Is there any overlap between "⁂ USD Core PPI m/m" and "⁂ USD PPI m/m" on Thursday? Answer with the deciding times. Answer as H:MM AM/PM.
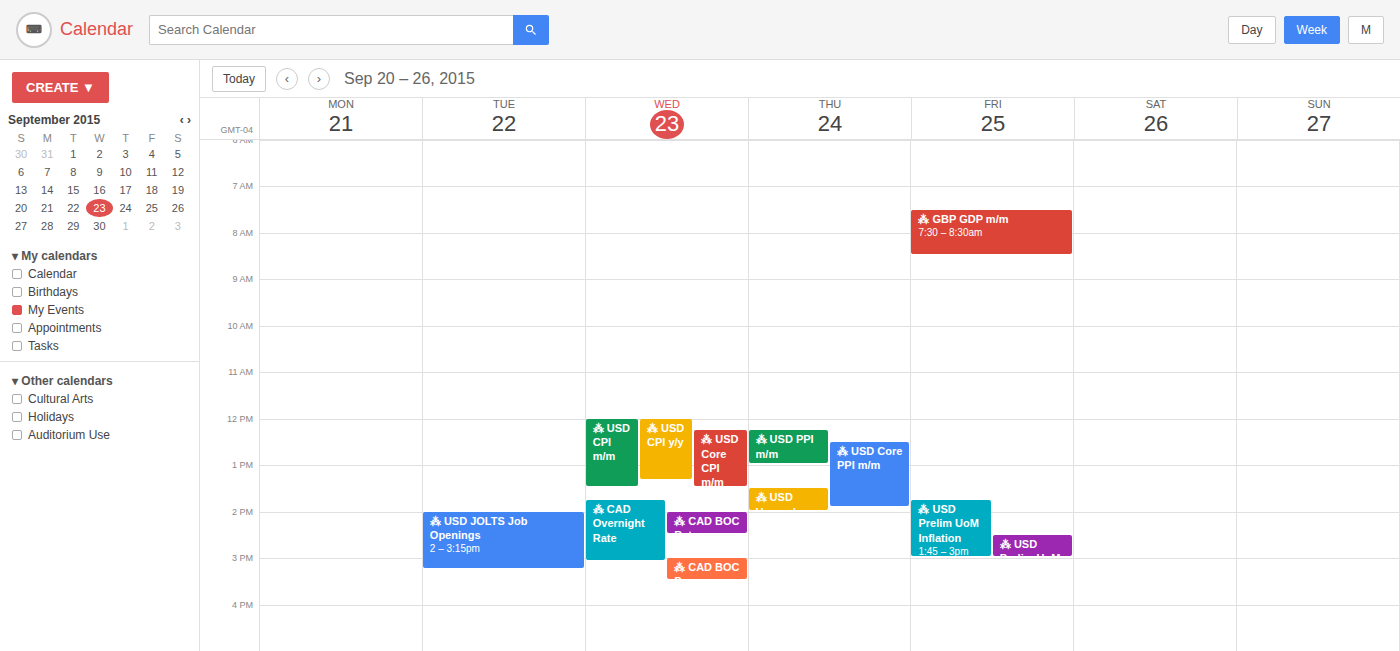
"⁂ USD Core PPI m/m" starts at 12:30 PM, before "⁂ USD PPI m/m" ends at 1:00 PM -- they overlap.